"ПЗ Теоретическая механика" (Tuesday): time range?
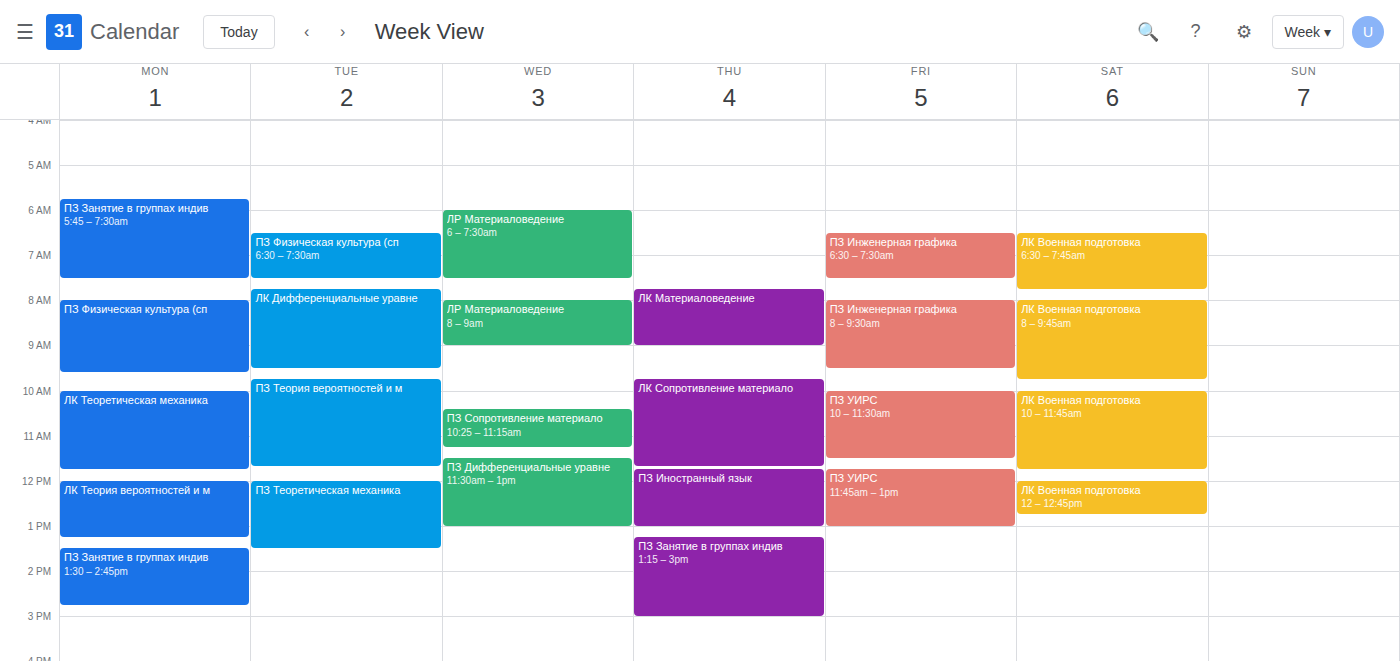
12:00 PM to 1:30 PM